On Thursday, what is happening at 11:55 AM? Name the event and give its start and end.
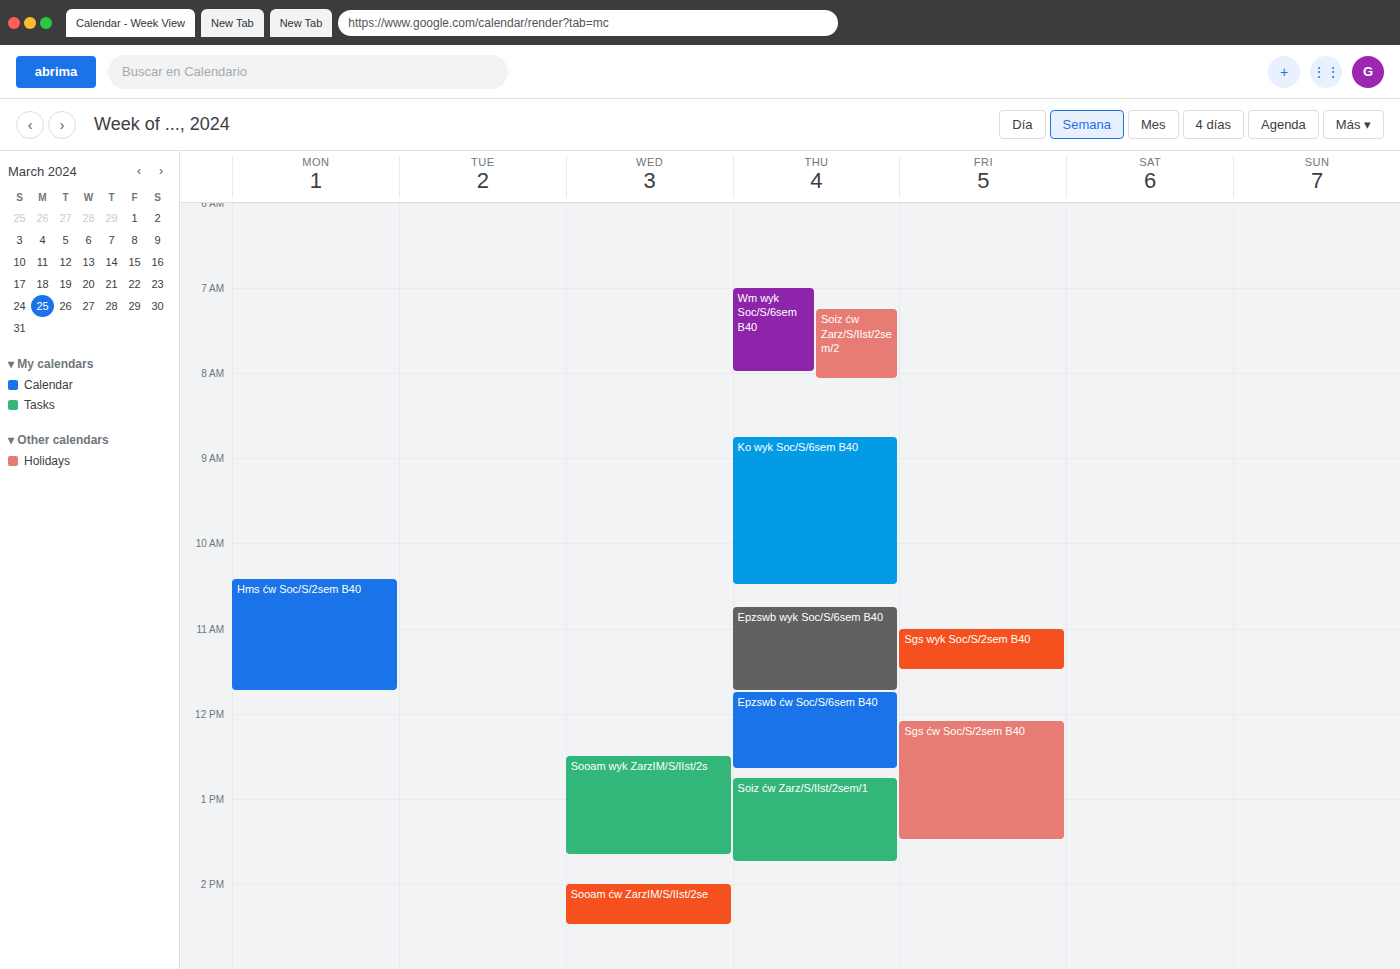
"Epzswb ćw Soc/S/6sem B40", 11:45 AM to 12:40 PM